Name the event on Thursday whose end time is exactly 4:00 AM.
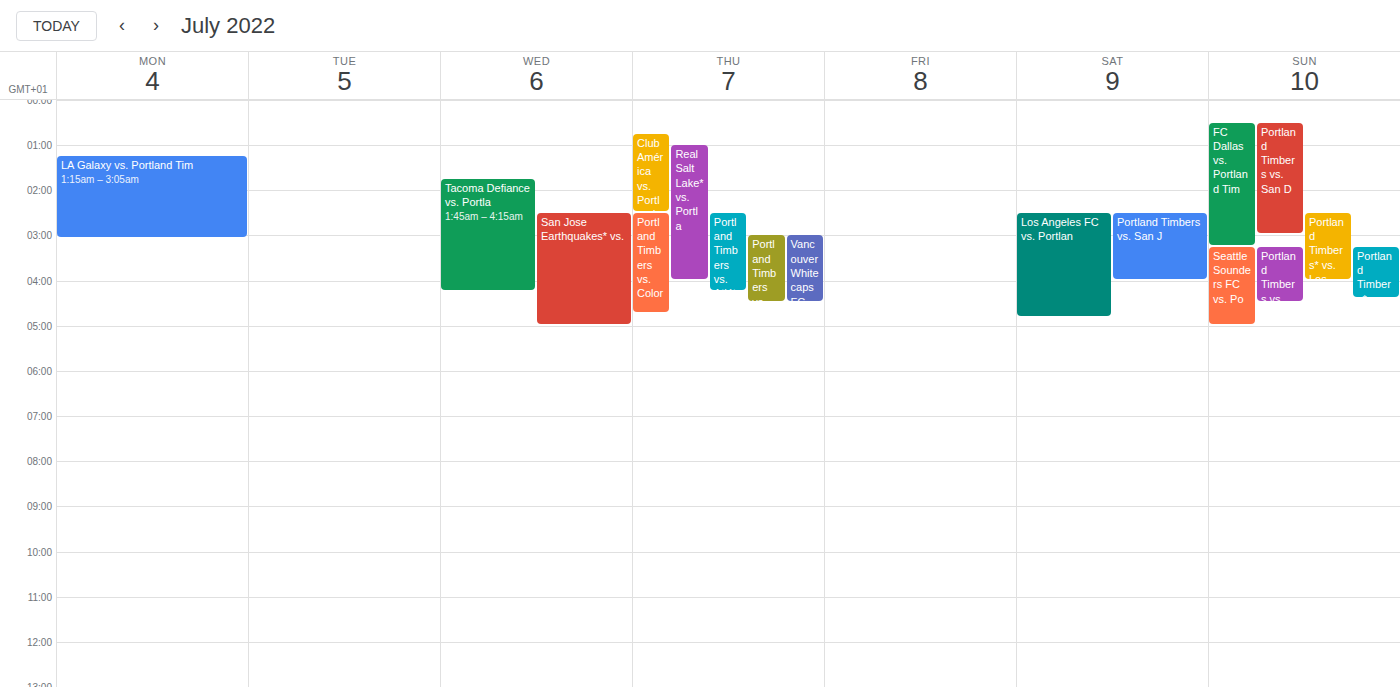
"Real Salt Lake* vs. Portla"